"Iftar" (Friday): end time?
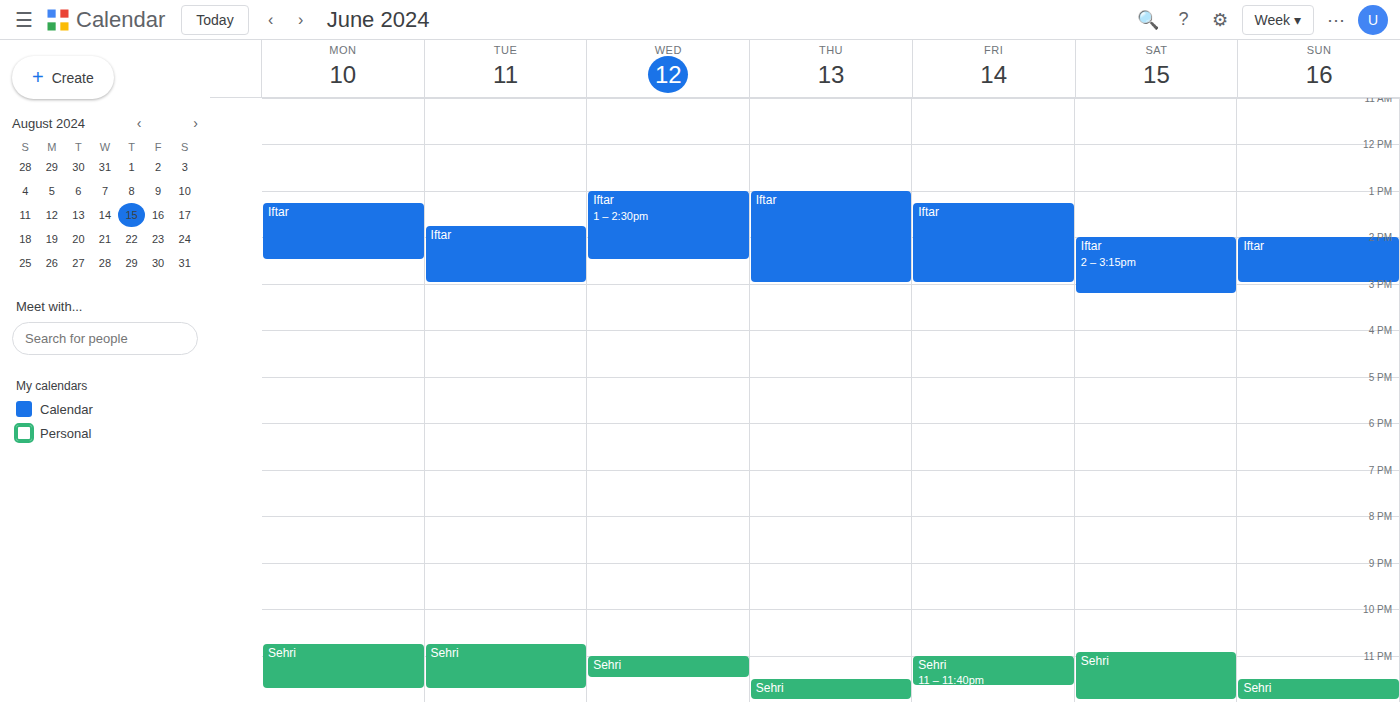
3:00 PM